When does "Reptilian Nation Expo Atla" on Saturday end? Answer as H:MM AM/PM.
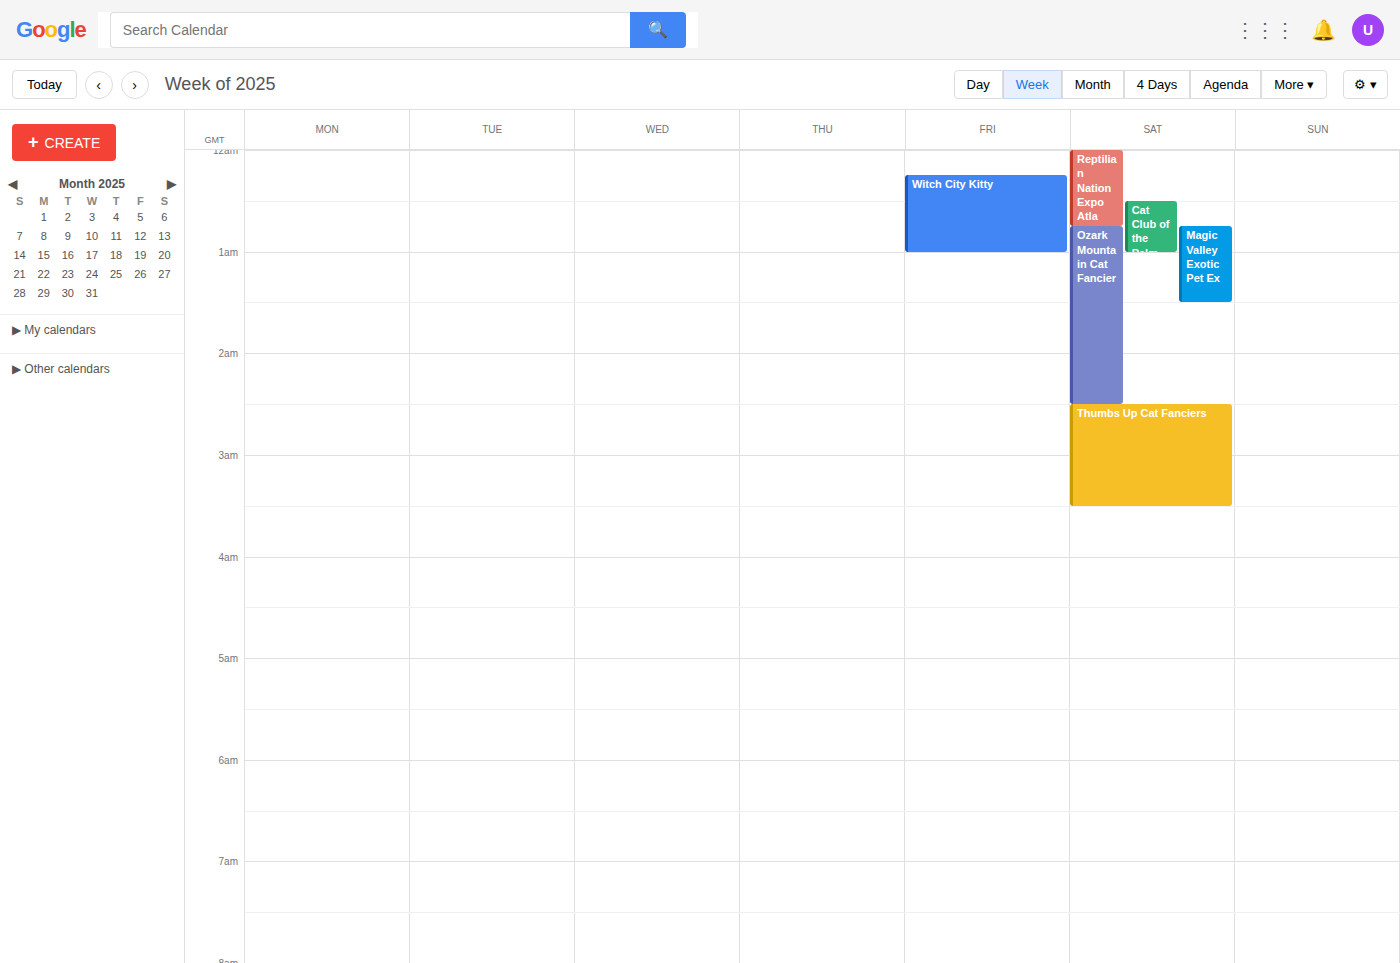
12:45 AM